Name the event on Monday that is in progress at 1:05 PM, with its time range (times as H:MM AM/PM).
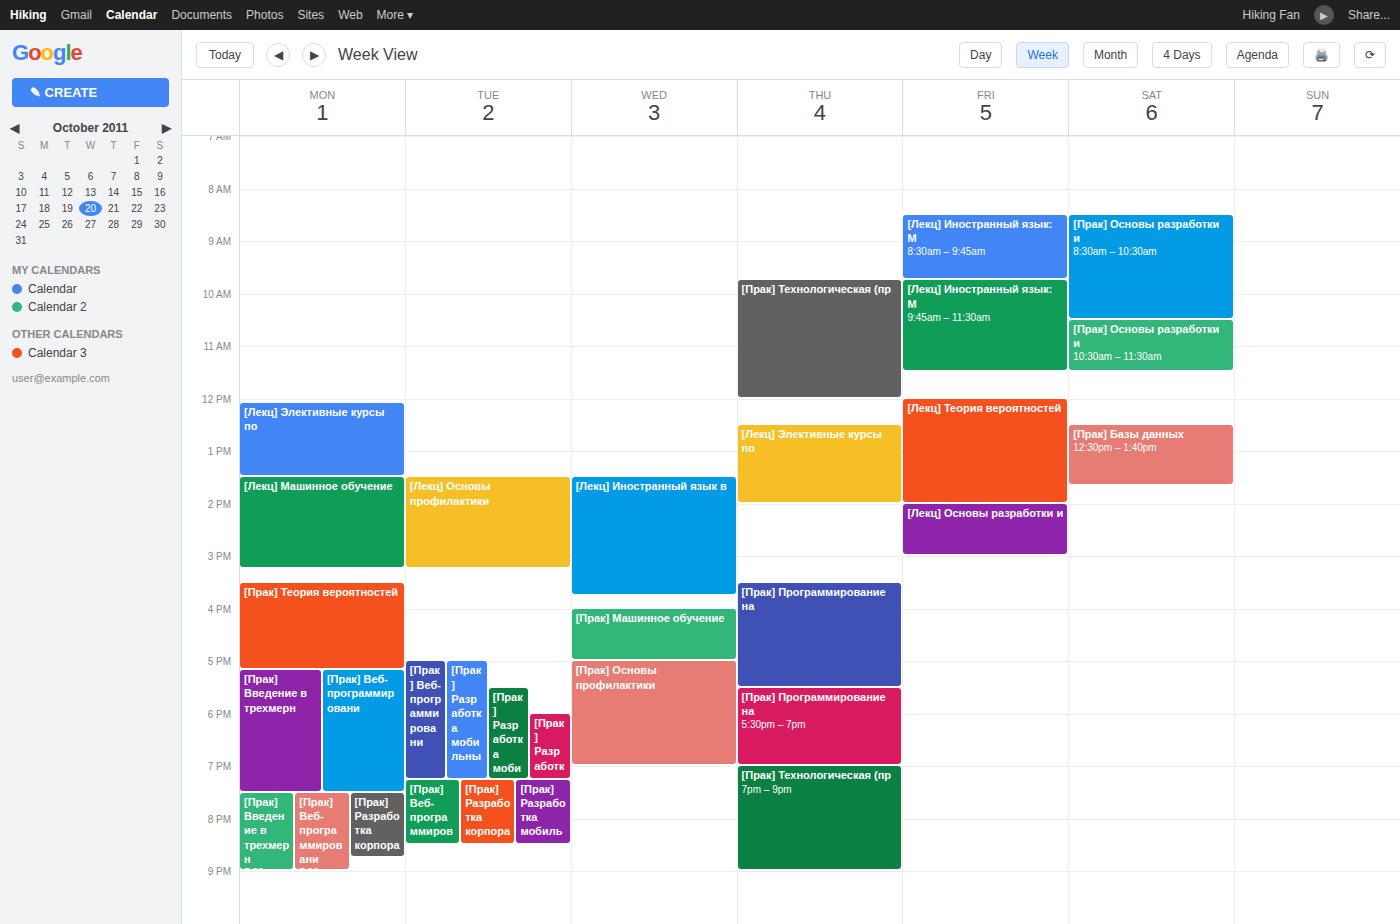
"[Лекц] Элективные курсы по", 12:05 PM to 1:30 PM